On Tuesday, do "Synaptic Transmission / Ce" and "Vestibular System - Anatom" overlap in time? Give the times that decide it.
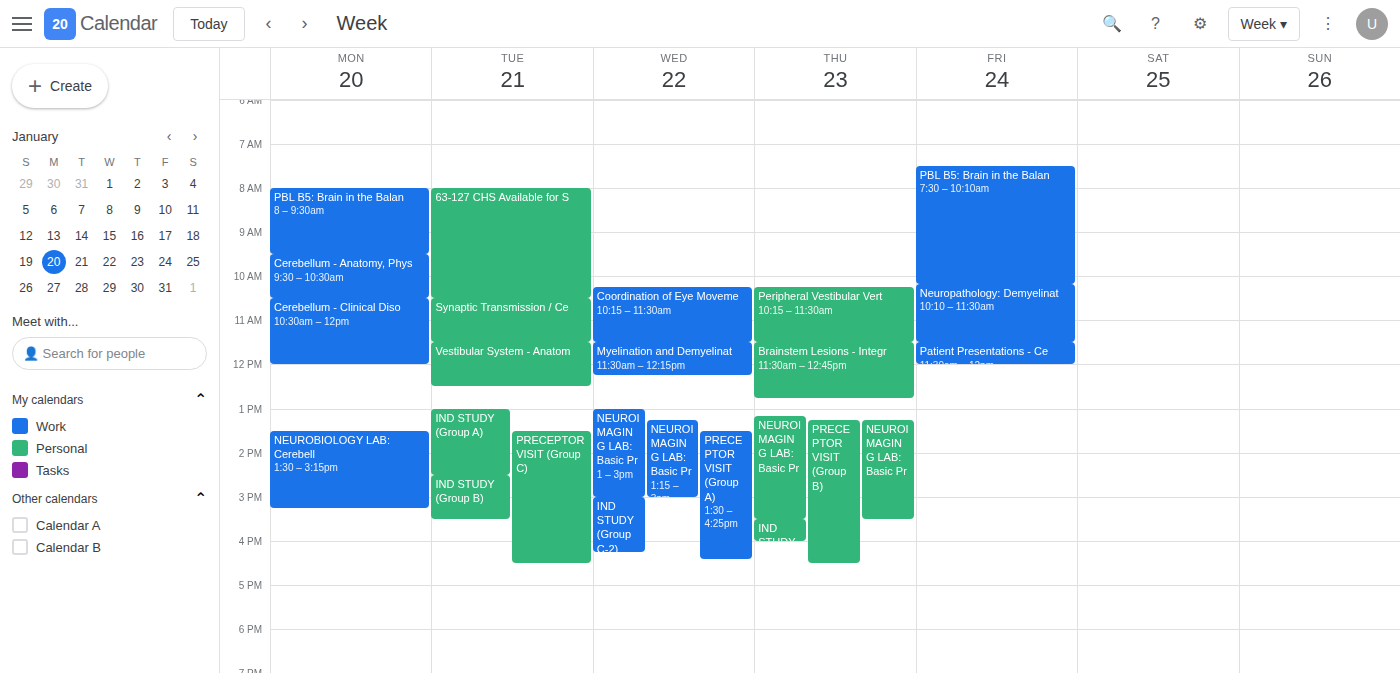
"Synaptic Transmission / Ce" ends at 11:30 AM, exactly when "Vestibular System - Anatom" starts -- they touch but do not overlap.